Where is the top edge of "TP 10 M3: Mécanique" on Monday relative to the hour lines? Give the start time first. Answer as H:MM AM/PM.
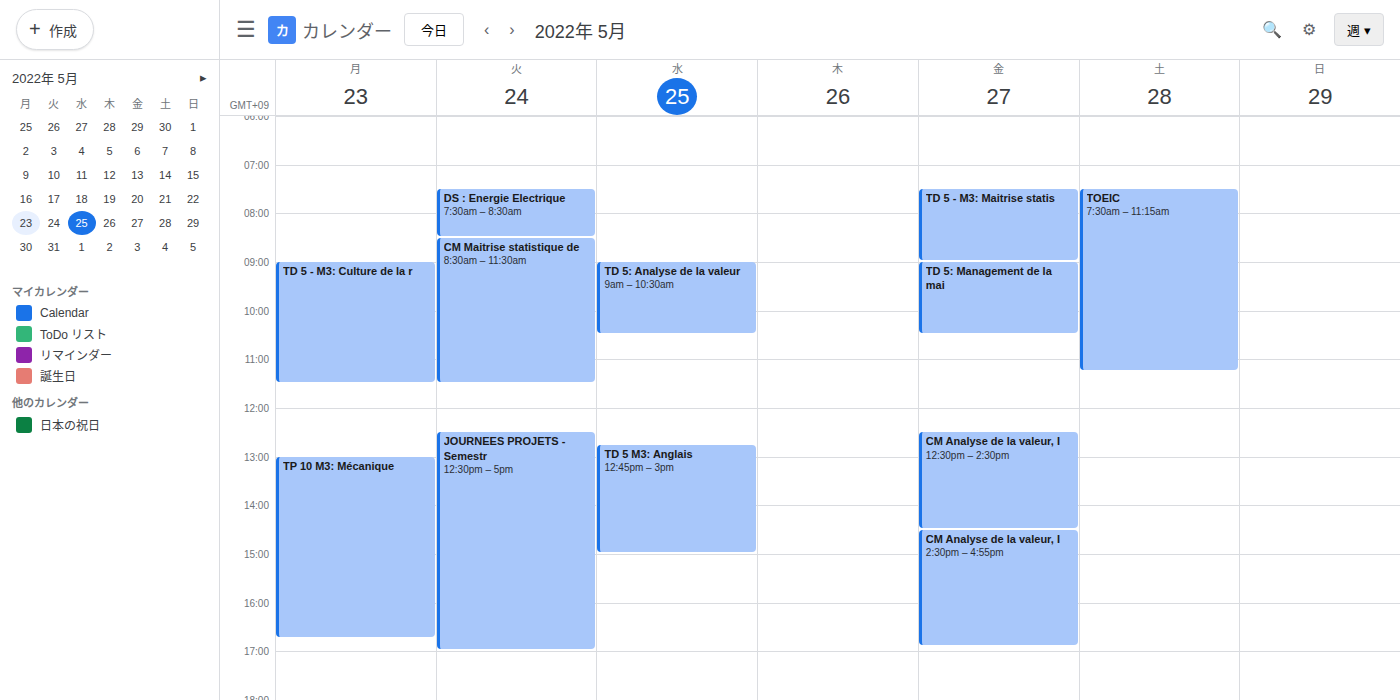
1:00 PM -- exactly on the 1 PM line.